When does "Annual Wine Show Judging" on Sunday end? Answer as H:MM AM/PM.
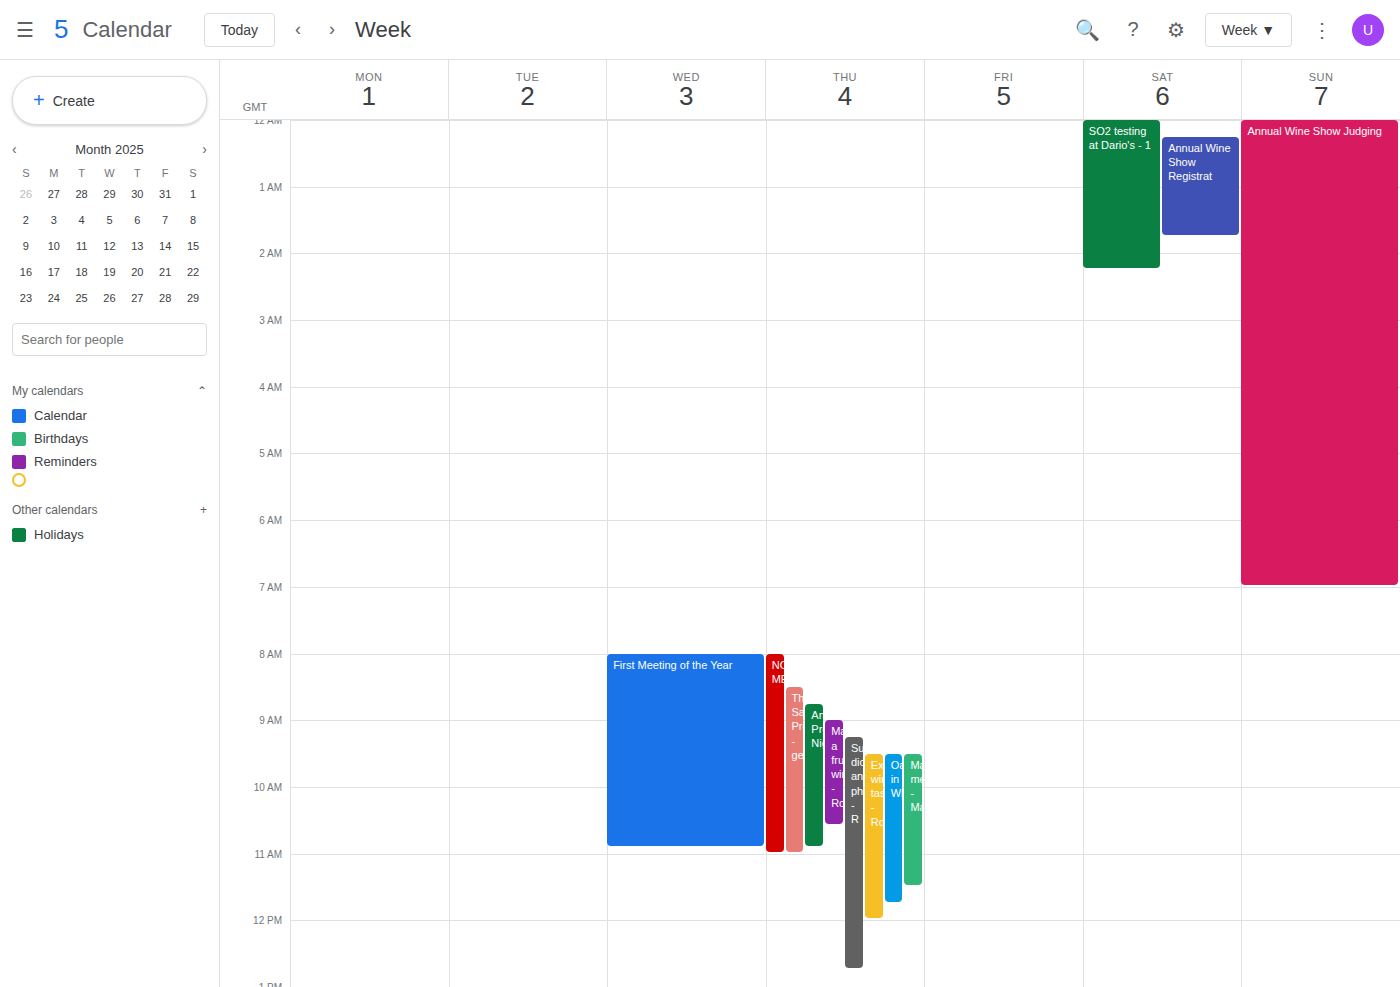
7:00 AM